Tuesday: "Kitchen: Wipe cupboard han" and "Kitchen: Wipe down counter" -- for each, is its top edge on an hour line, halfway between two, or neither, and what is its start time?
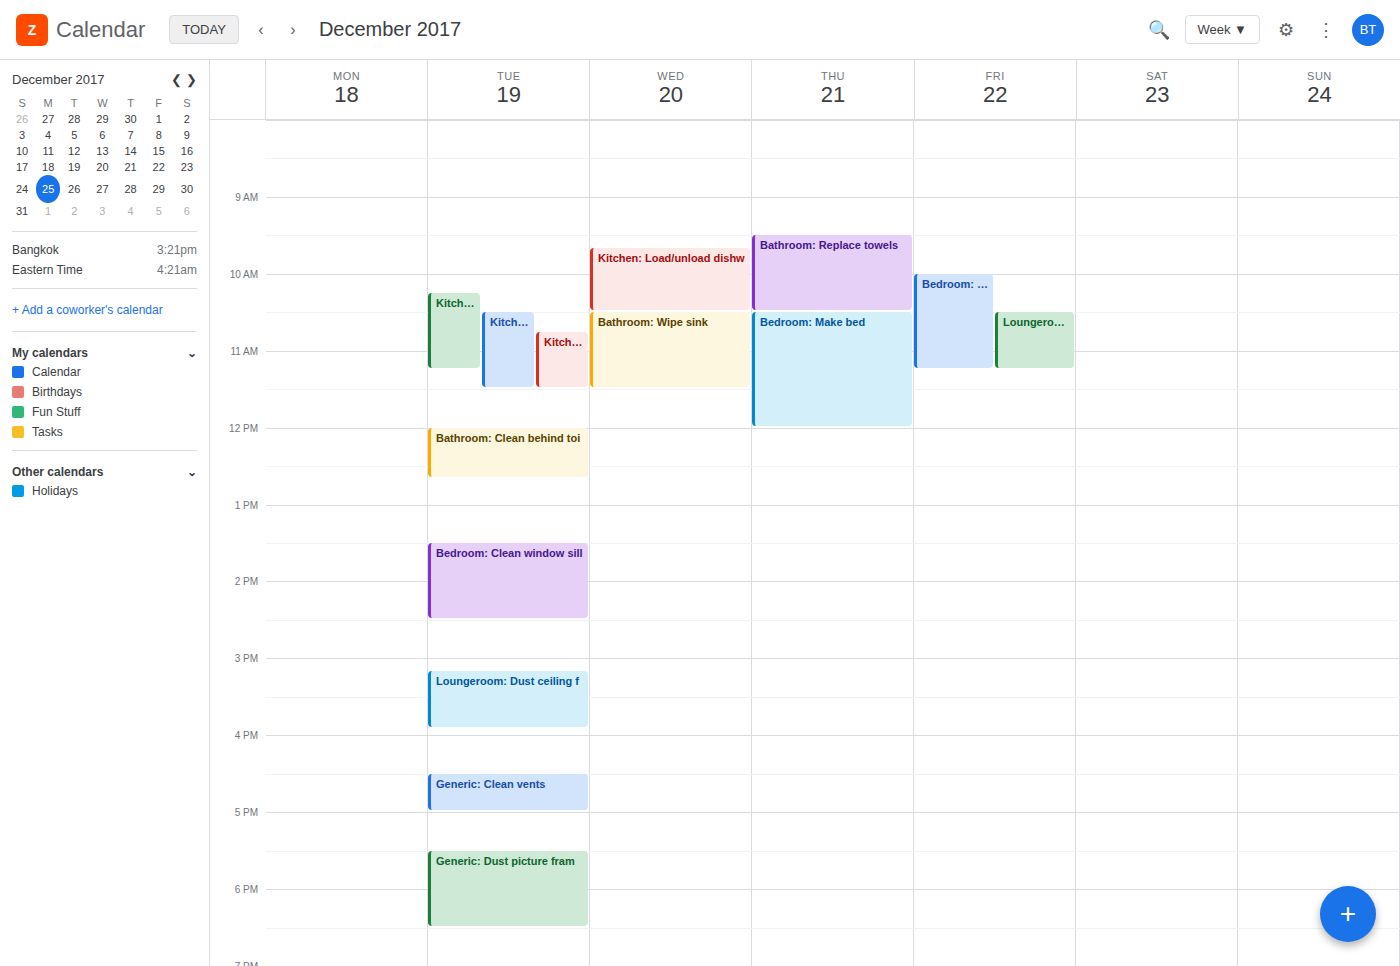
"Kitchen: Wipe cupboard han": 10:45 AM, neither: three quarters of the way from the 10 AM line to the 11 AM line. "Kitchen: Wipe down counter": 10:15 AM, neither: a quarter of the way from the 10 AM line to the 11 AM line.